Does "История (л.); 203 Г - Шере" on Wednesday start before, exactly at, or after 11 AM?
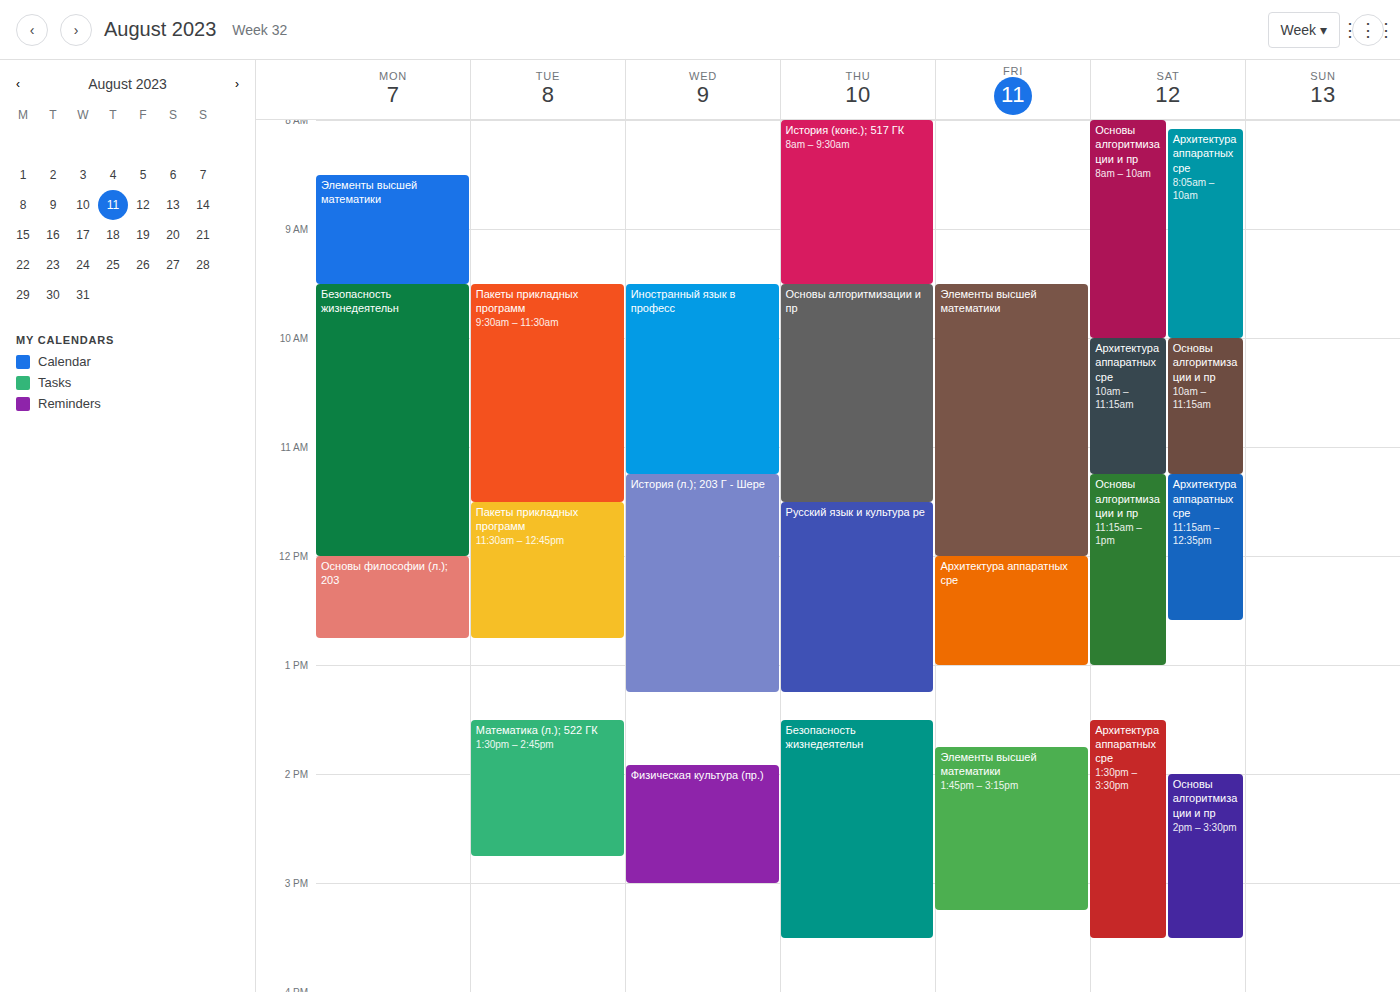
11:15 AM -- after 11 AM, 15 minutes below the 11 AM line.